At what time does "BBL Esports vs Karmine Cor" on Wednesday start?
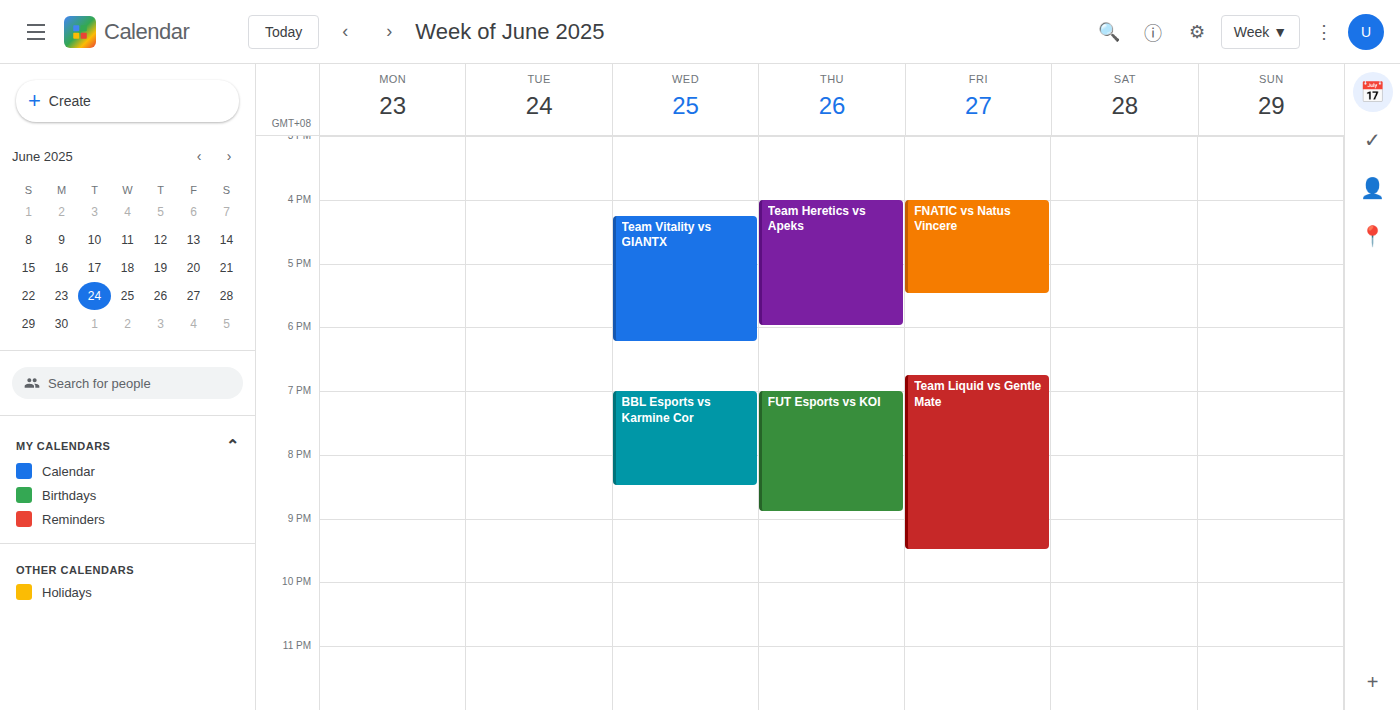
7:00 PM